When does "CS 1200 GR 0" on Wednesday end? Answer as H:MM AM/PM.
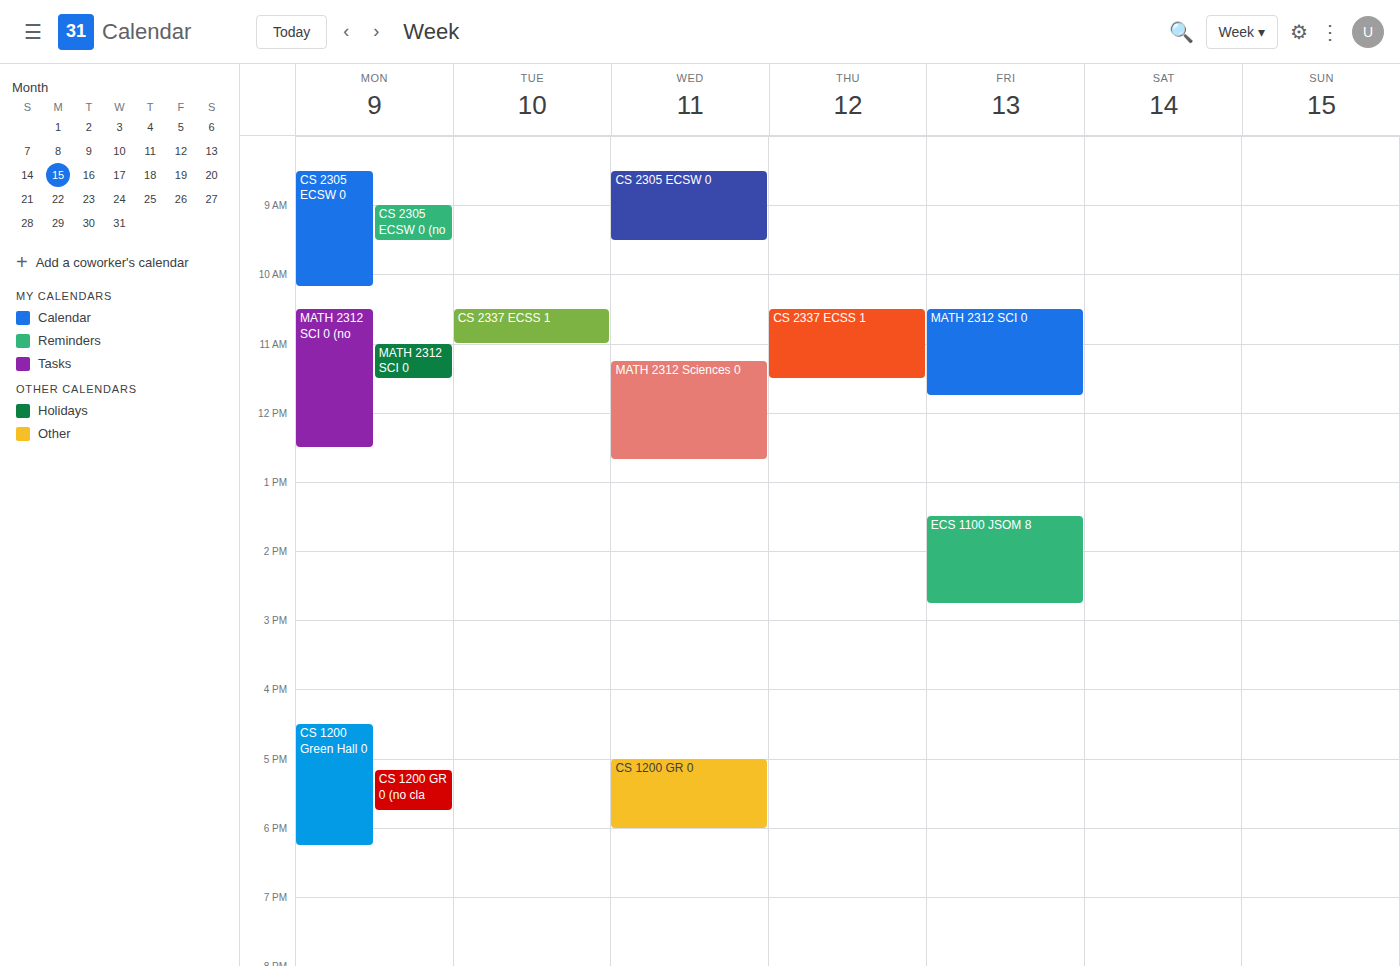
6:00 PM